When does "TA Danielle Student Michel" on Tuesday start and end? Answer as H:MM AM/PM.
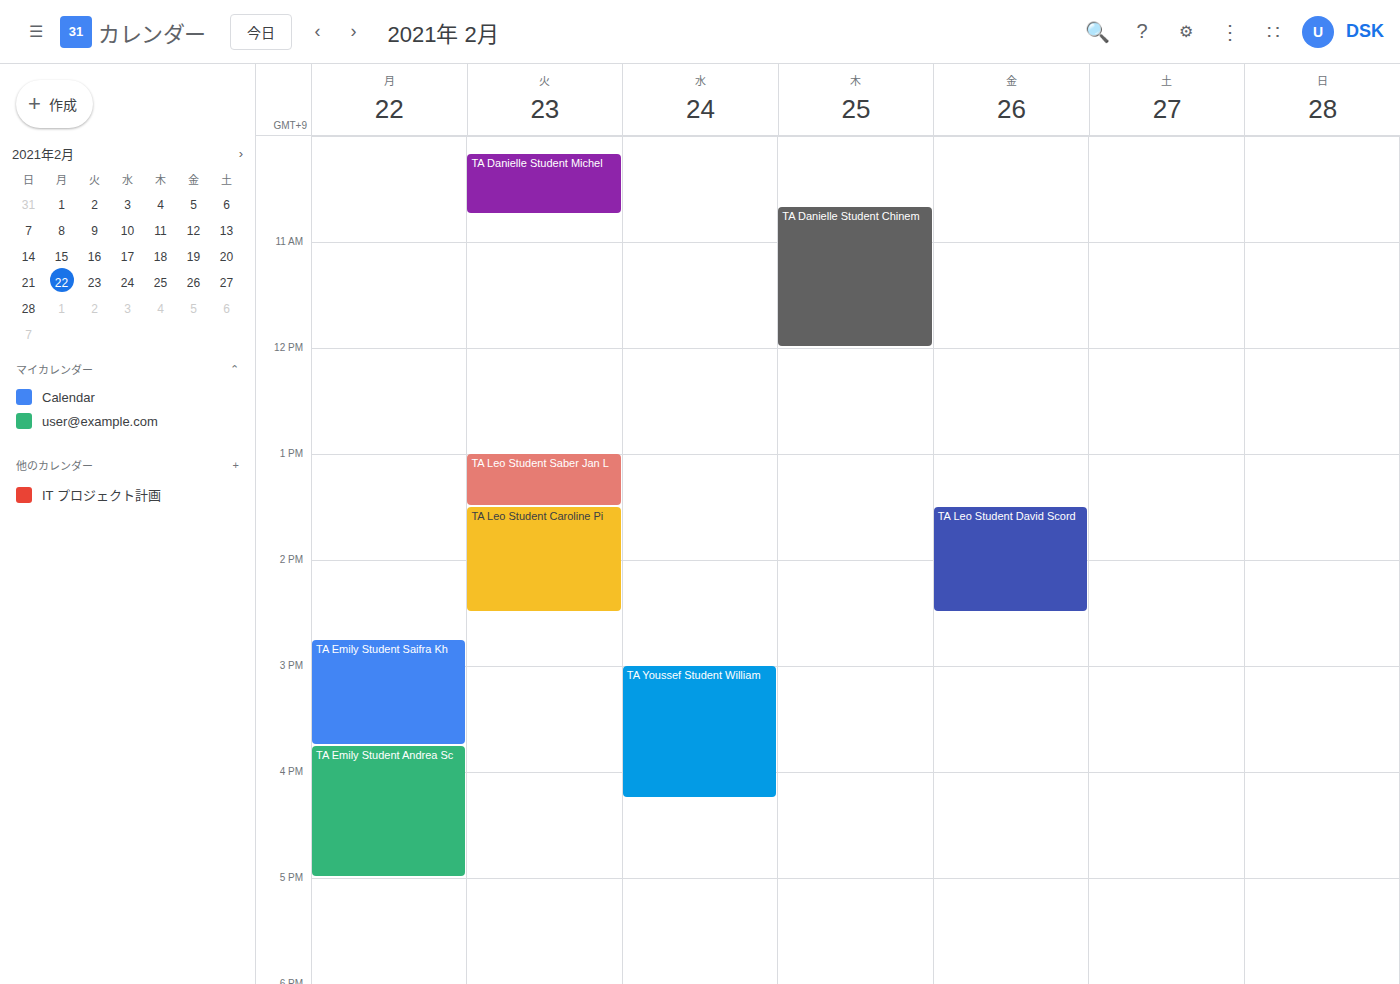
10:10 AM to 10:45 AM